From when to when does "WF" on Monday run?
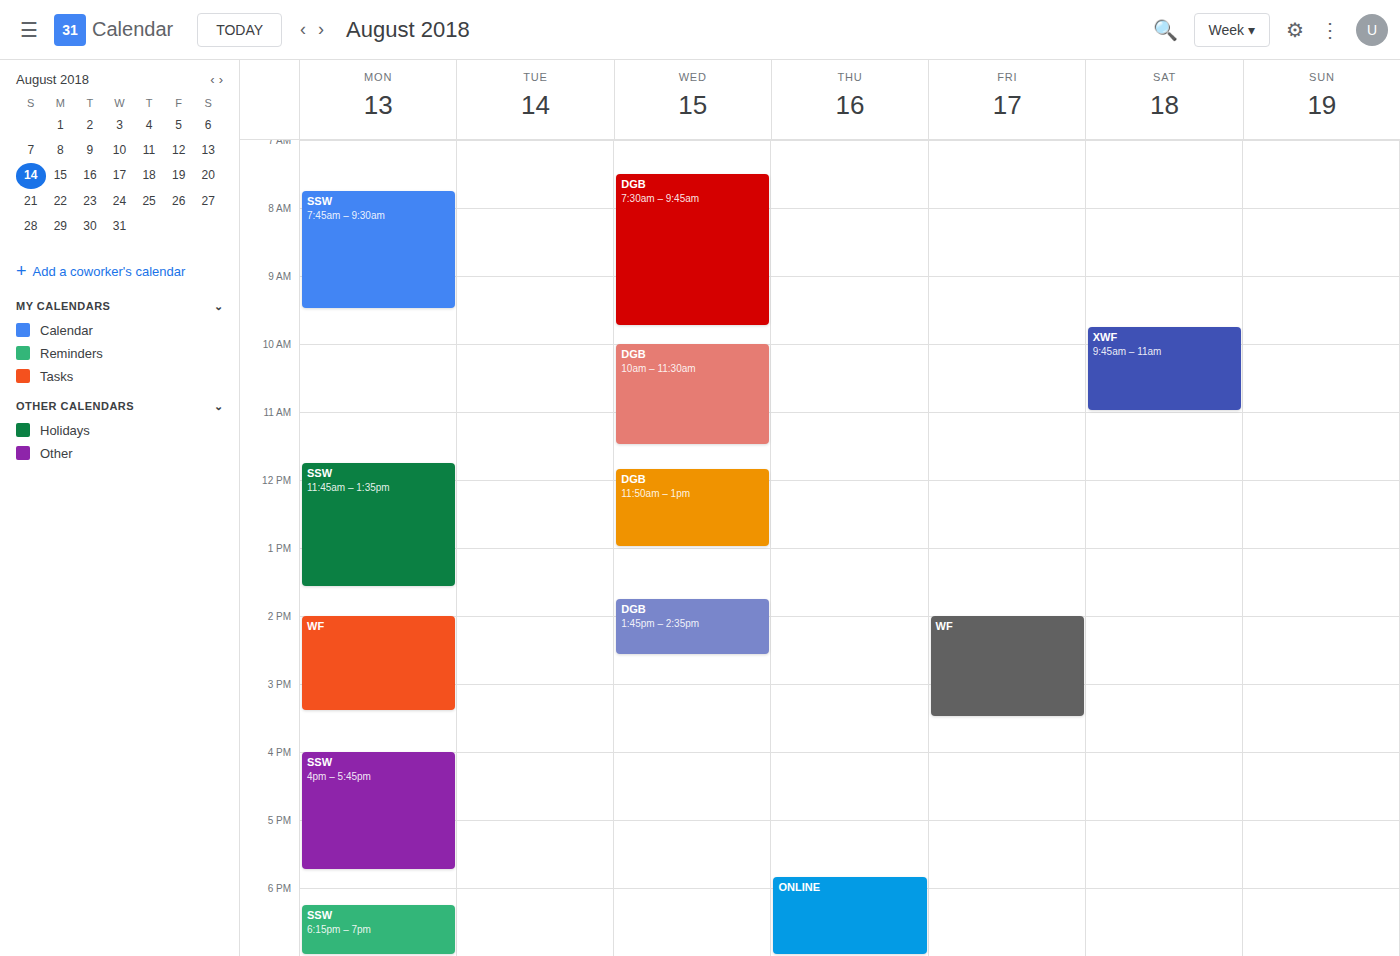
2:00 PM to 3:25 PM